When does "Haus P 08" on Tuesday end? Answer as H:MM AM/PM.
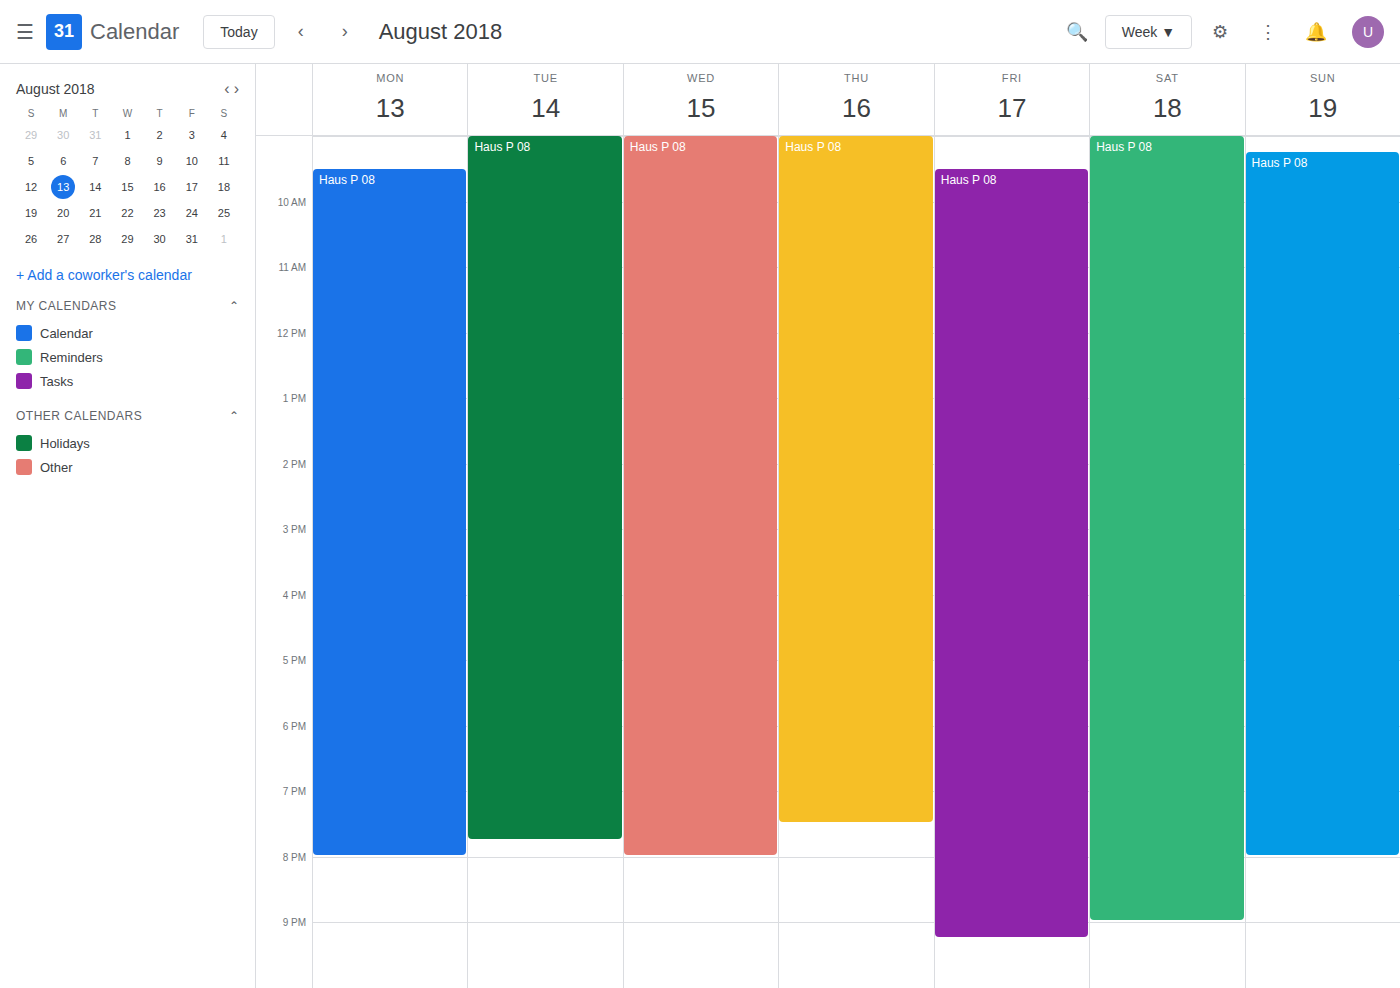
7:45 PM